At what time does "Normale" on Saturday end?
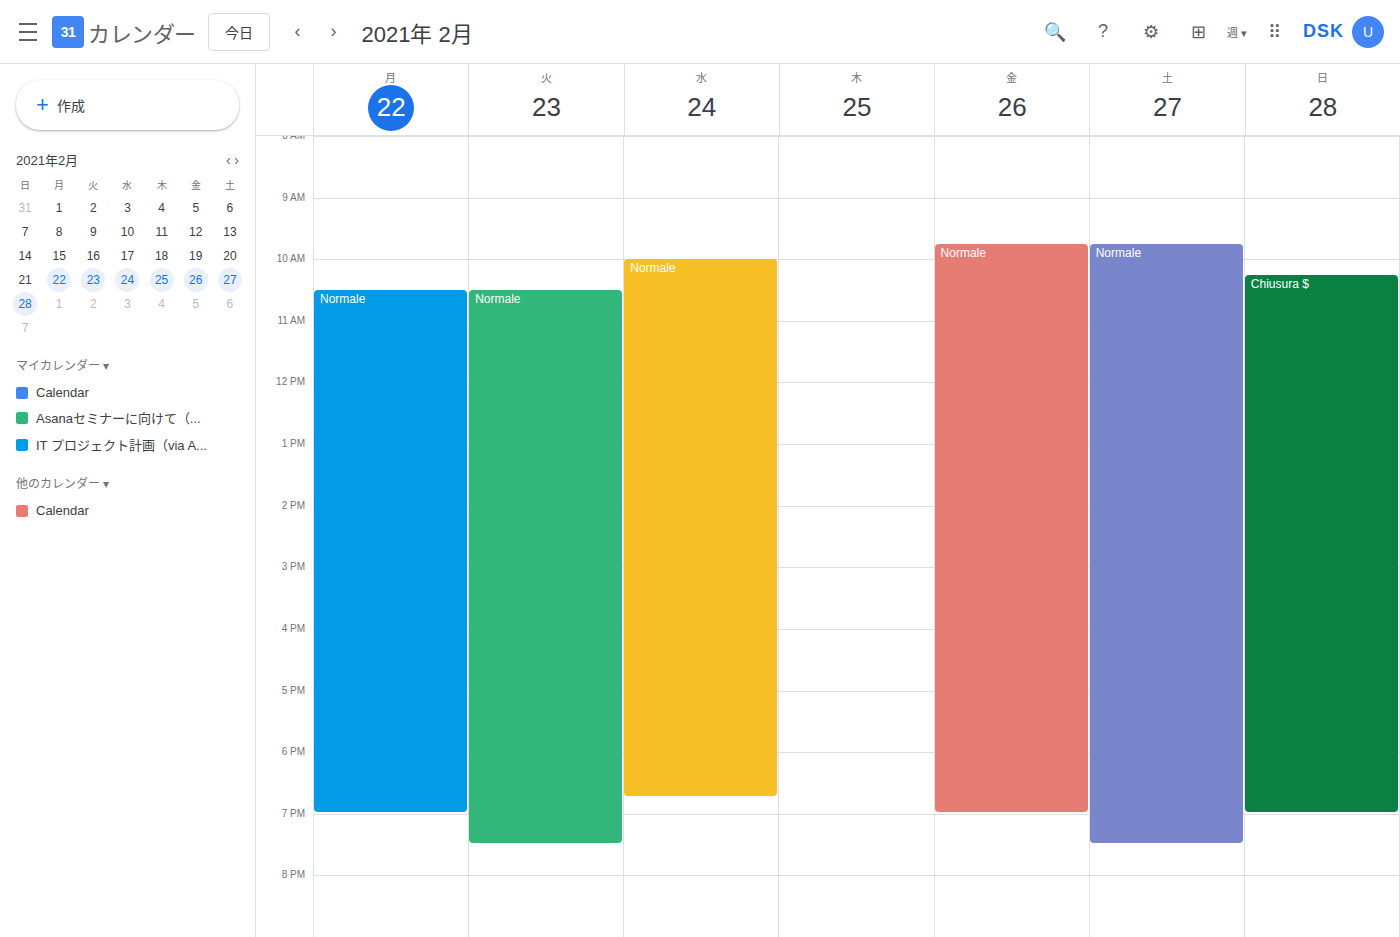
7:30 PM